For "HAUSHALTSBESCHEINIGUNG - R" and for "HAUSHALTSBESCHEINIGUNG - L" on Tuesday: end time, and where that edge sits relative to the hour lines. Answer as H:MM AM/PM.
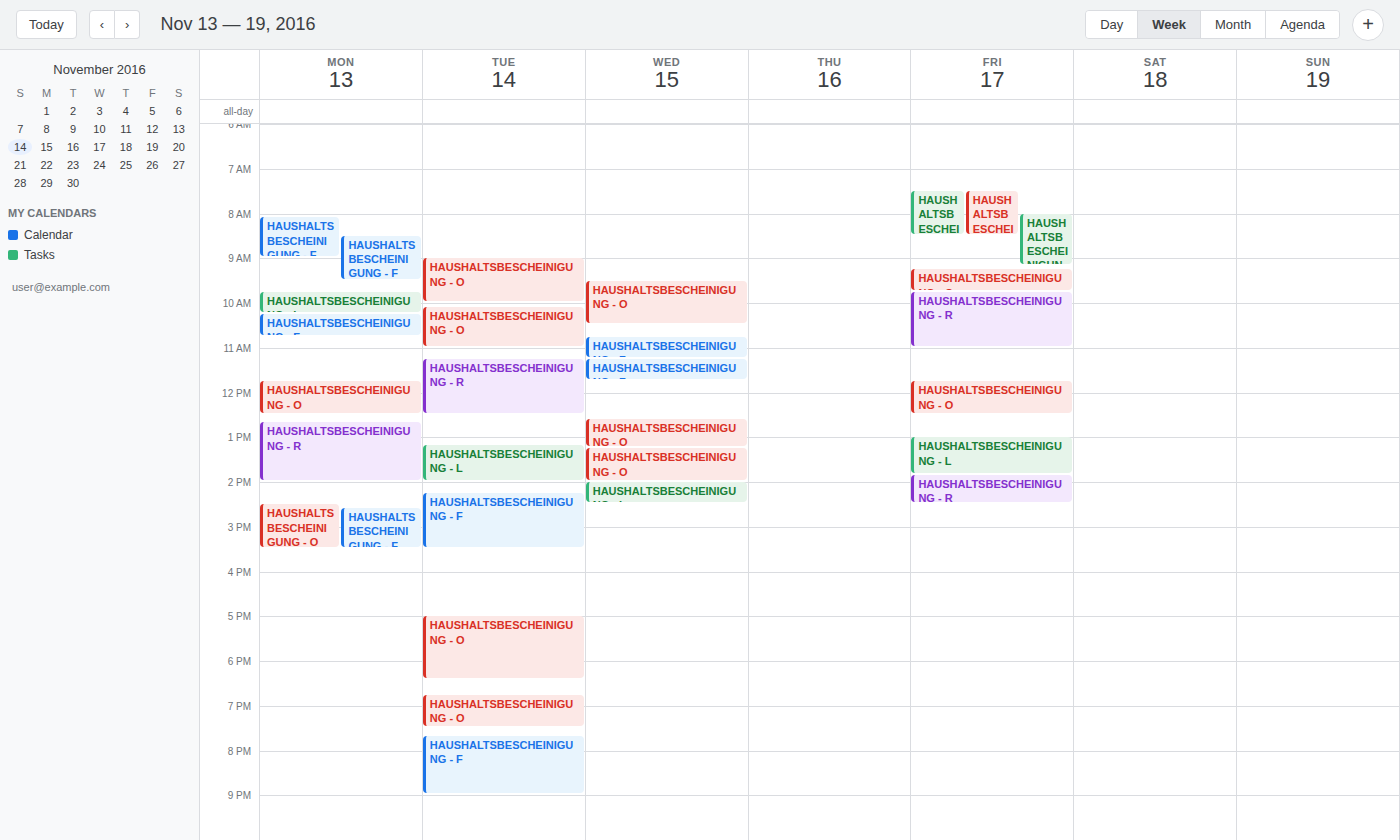
"HAUSHALTSBESCHEINIGUNG - R": 12:30 PM, halfway between the 12 PM and 1 PM lines. "HAUSHALTSBESCHEINIGUNG - L": 2:00 PM, exactly on the 2 PM line.